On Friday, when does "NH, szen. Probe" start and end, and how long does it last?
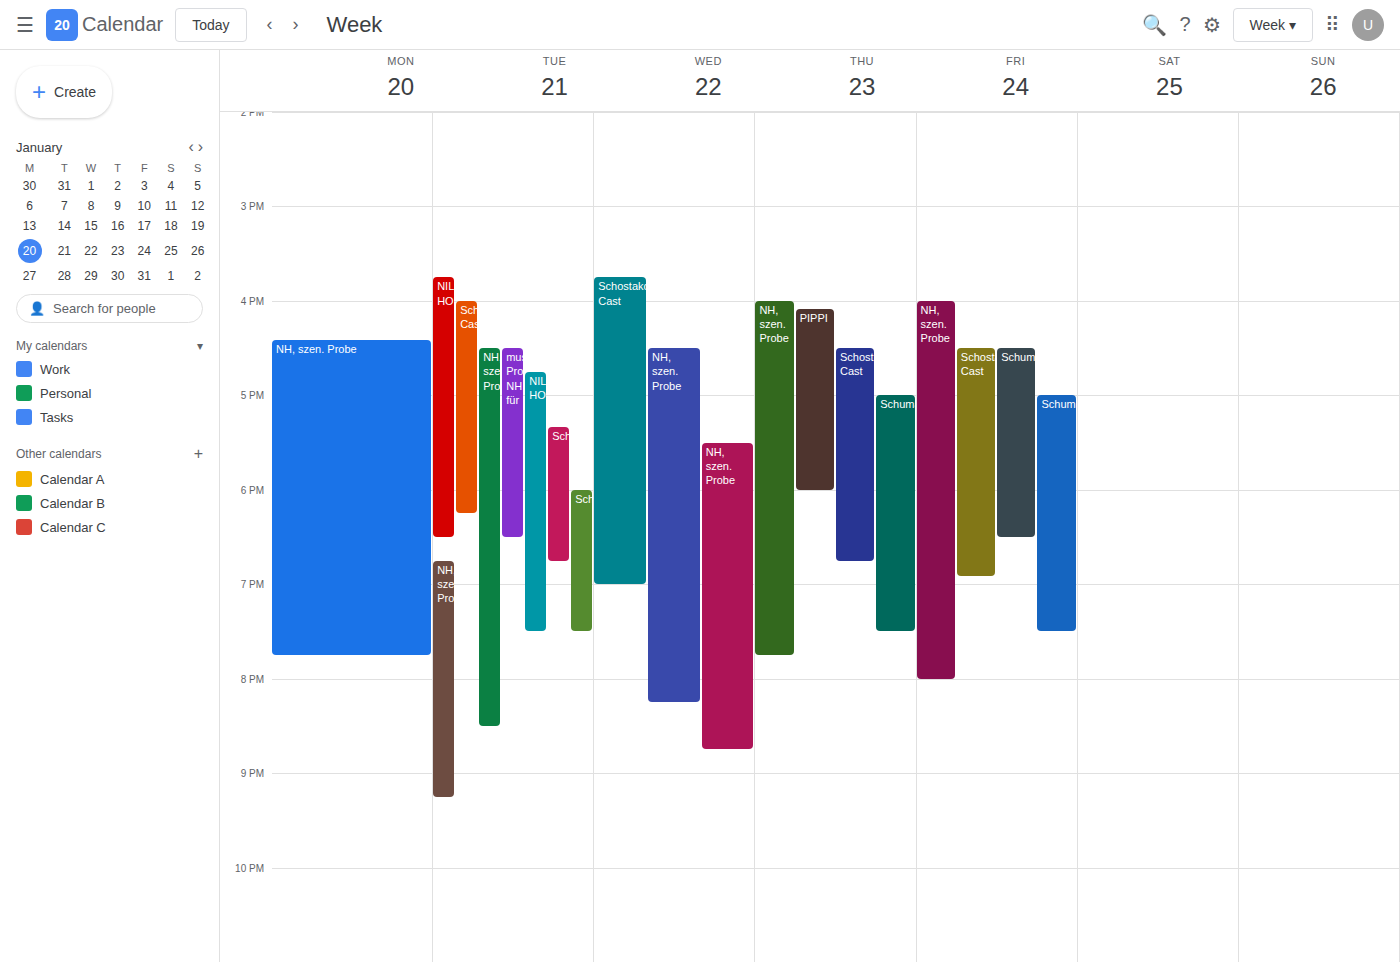
4:00 PM to 8:00 PM, 4 hours